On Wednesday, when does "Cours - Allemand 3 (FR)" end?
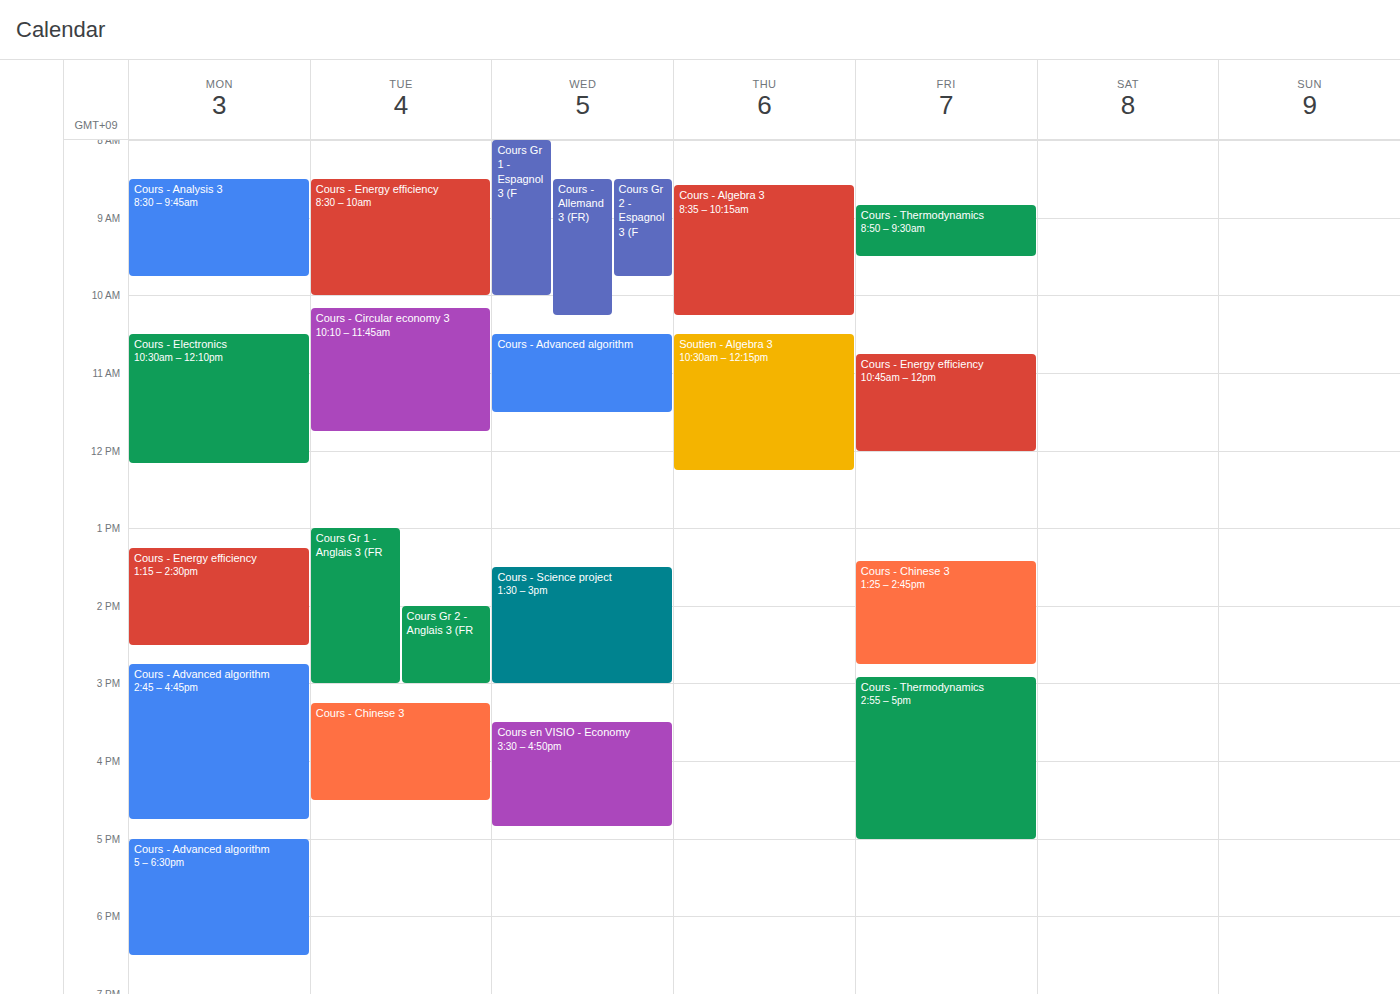
10:15 AM